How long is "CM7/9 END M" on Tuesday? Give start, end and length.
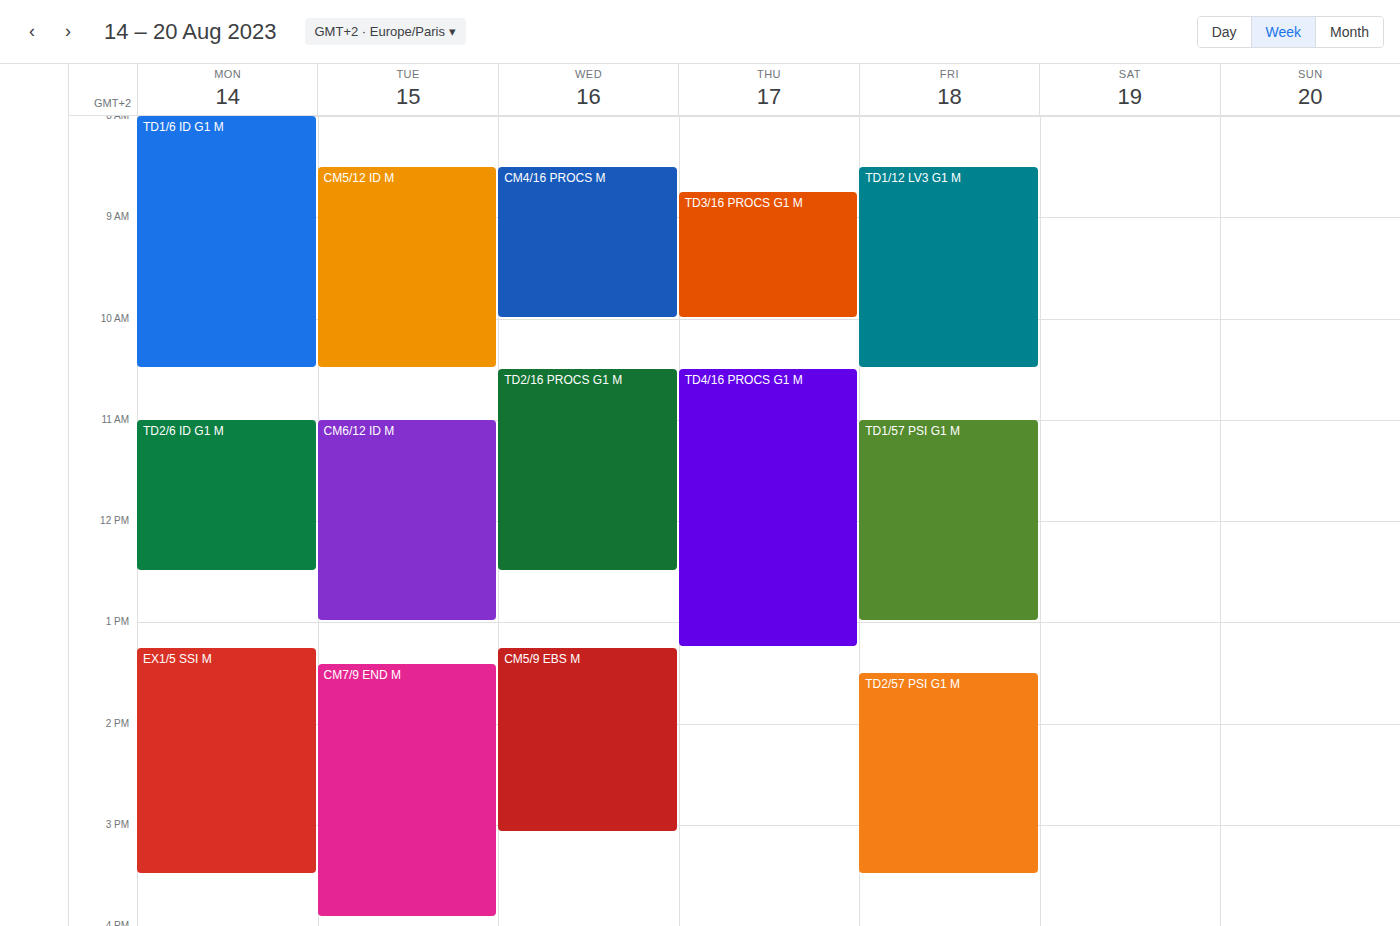
1:25 PM to 3:55 PM, 2 hours 30 minutes